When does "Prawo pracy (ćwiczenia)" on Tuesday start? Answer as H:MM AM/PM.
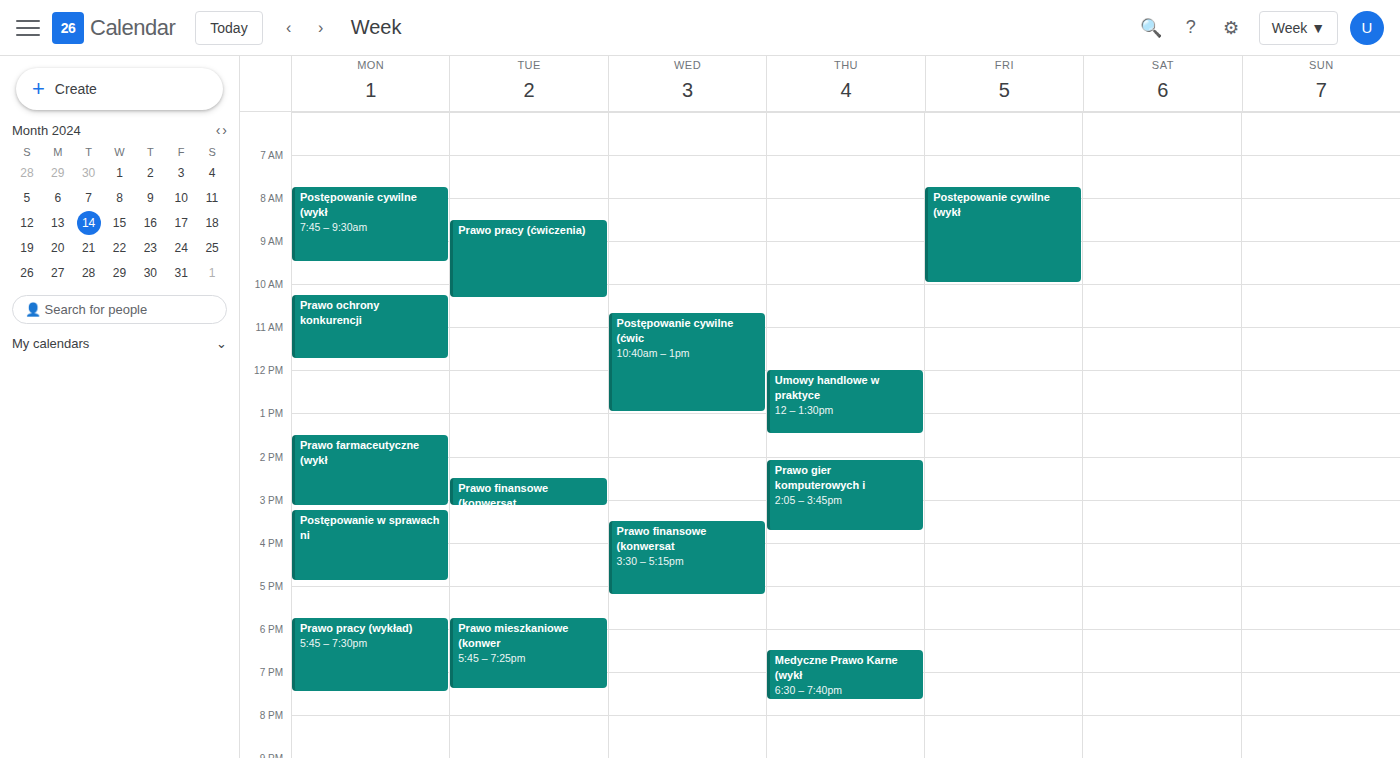
8:30 AM